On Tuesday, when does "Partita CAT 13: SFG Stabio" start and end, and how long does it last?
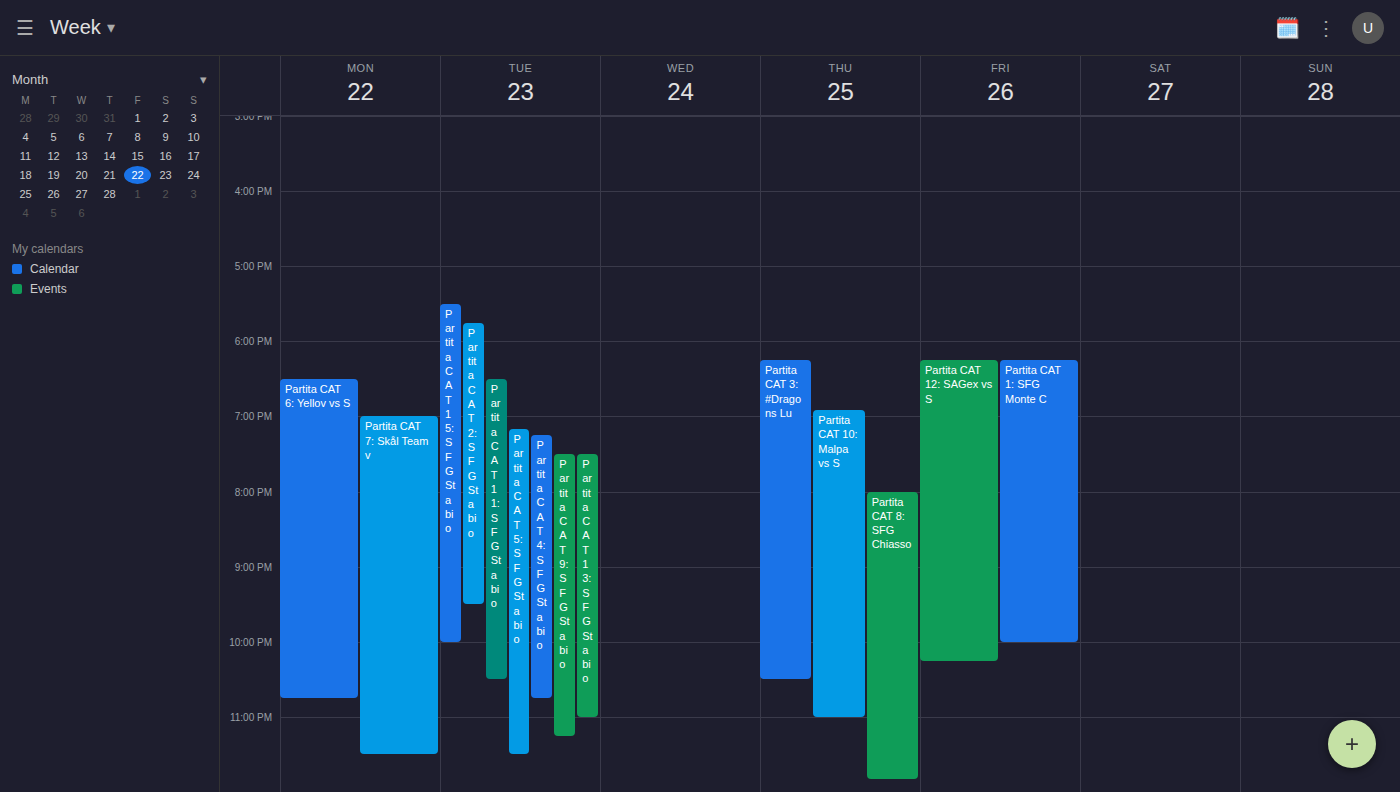
7:30 PM to 11:00 PM, 3 hours 30 minutes